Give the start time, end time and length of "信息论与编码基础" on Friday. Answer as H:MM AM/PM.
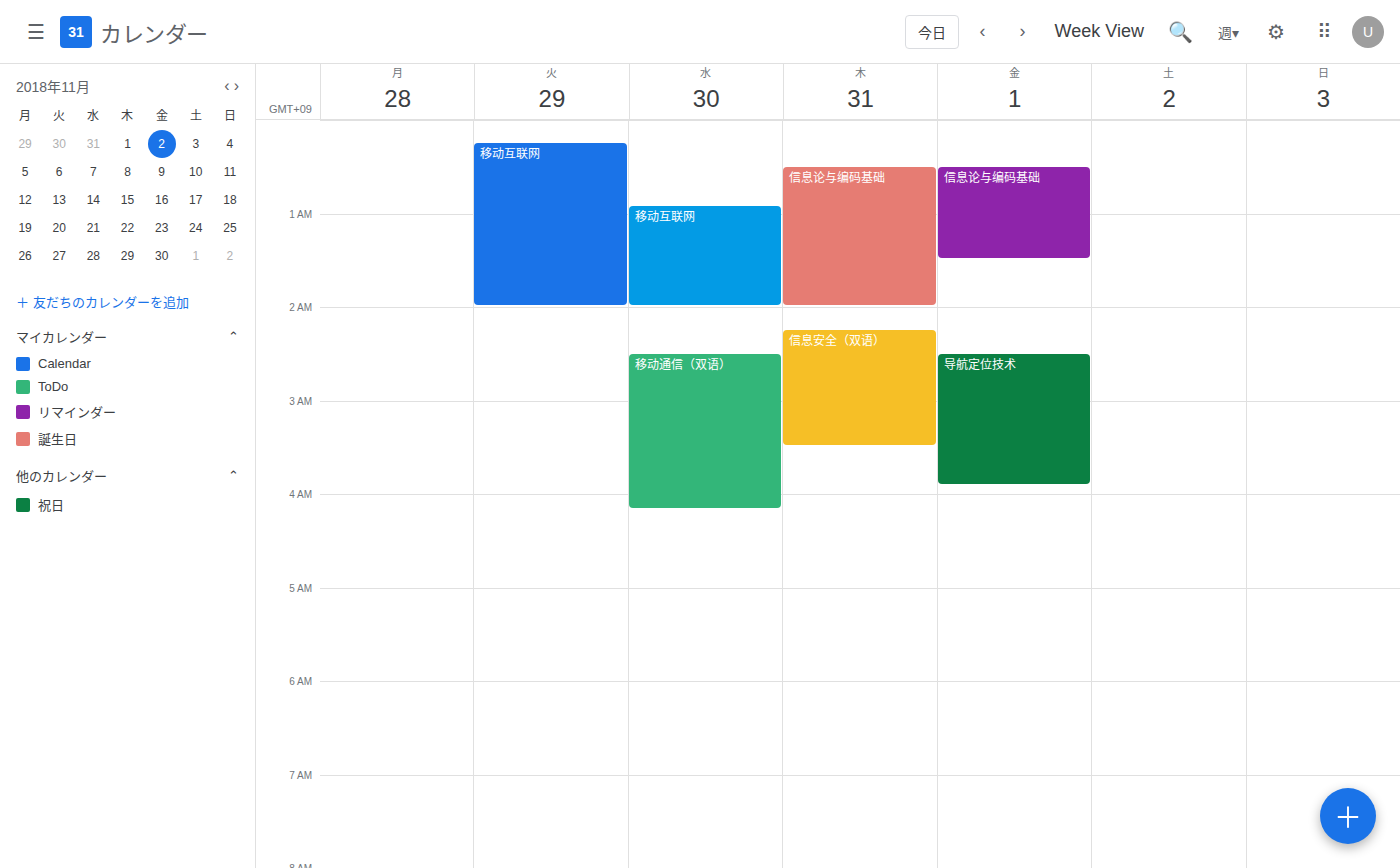
12:30 AM to 1:30 AM, 1 hour